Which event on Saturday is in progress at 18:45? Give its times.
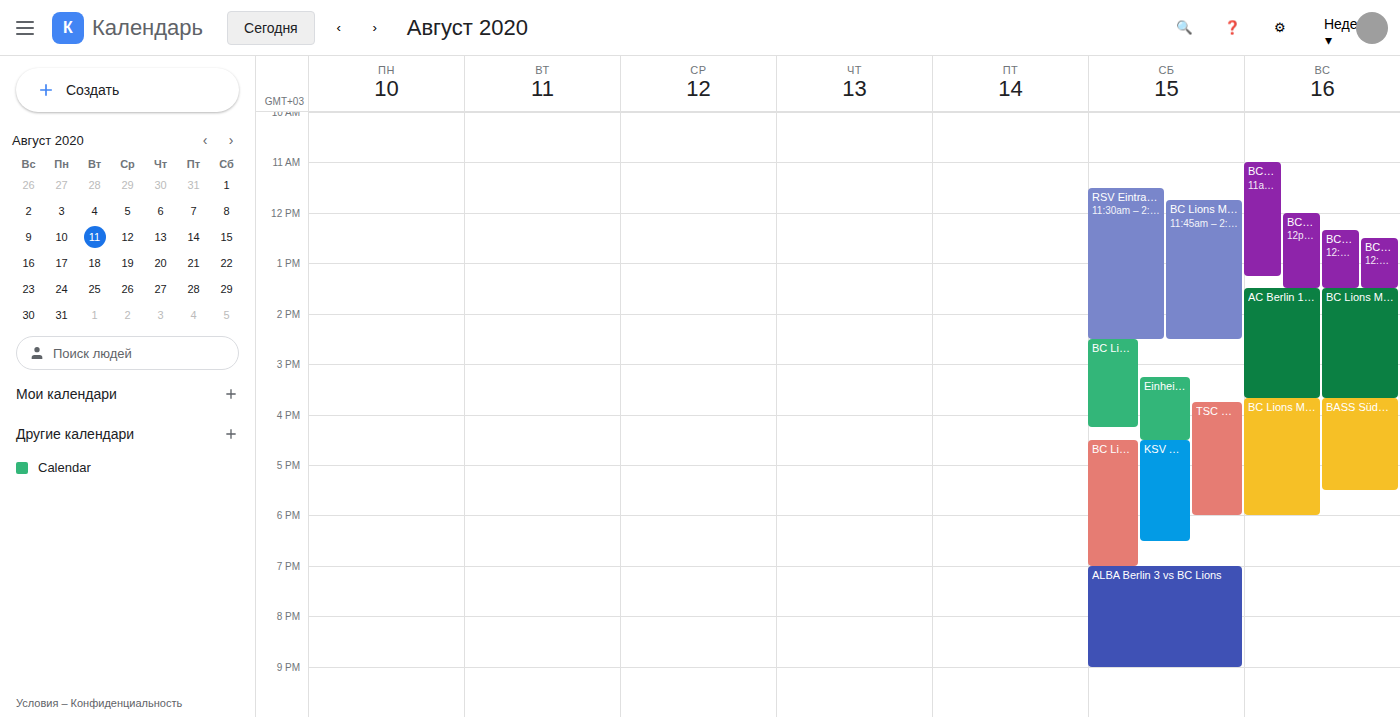
"BC Lions Moabit 1 mix vs F", 16:30 to 19:00